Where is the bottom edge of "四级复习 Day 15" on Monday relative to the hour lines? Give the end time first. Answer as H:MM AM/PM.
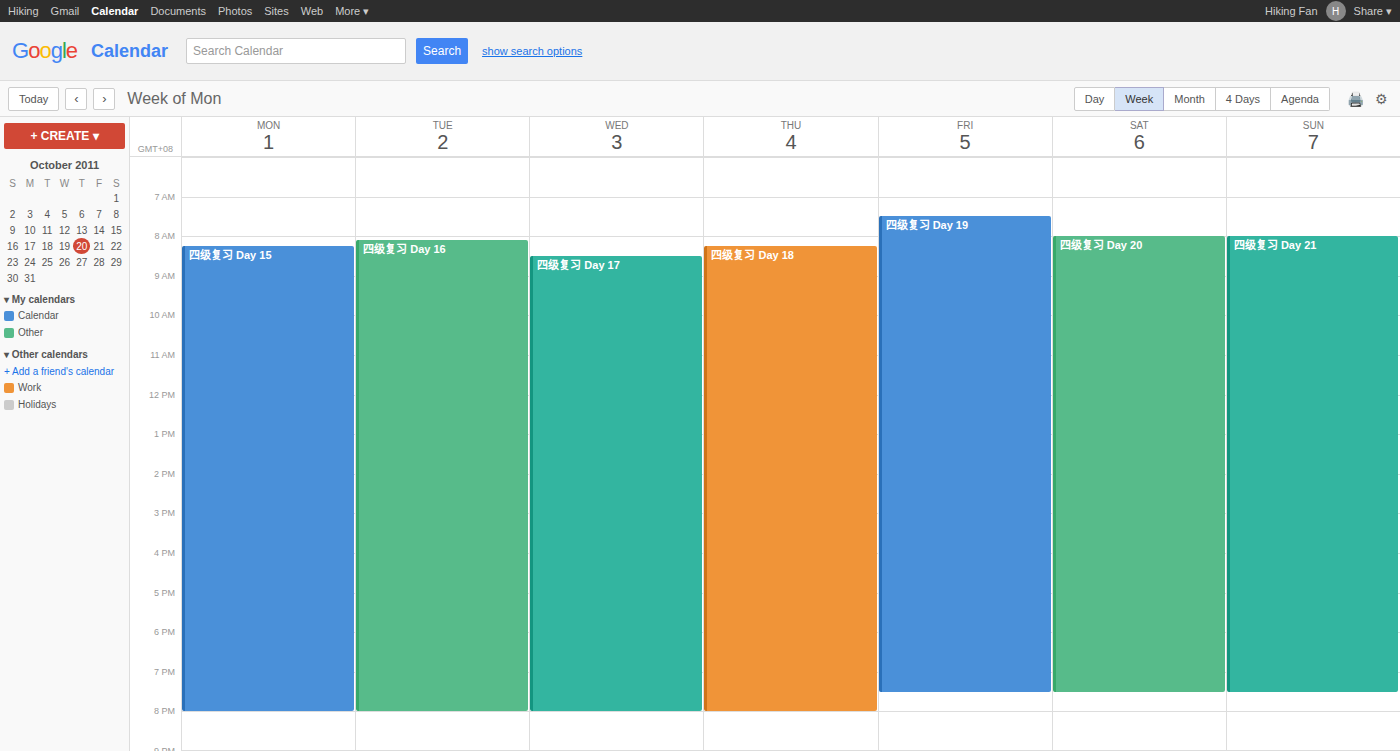
8:00 PM -- exactly on the 8 PM line.